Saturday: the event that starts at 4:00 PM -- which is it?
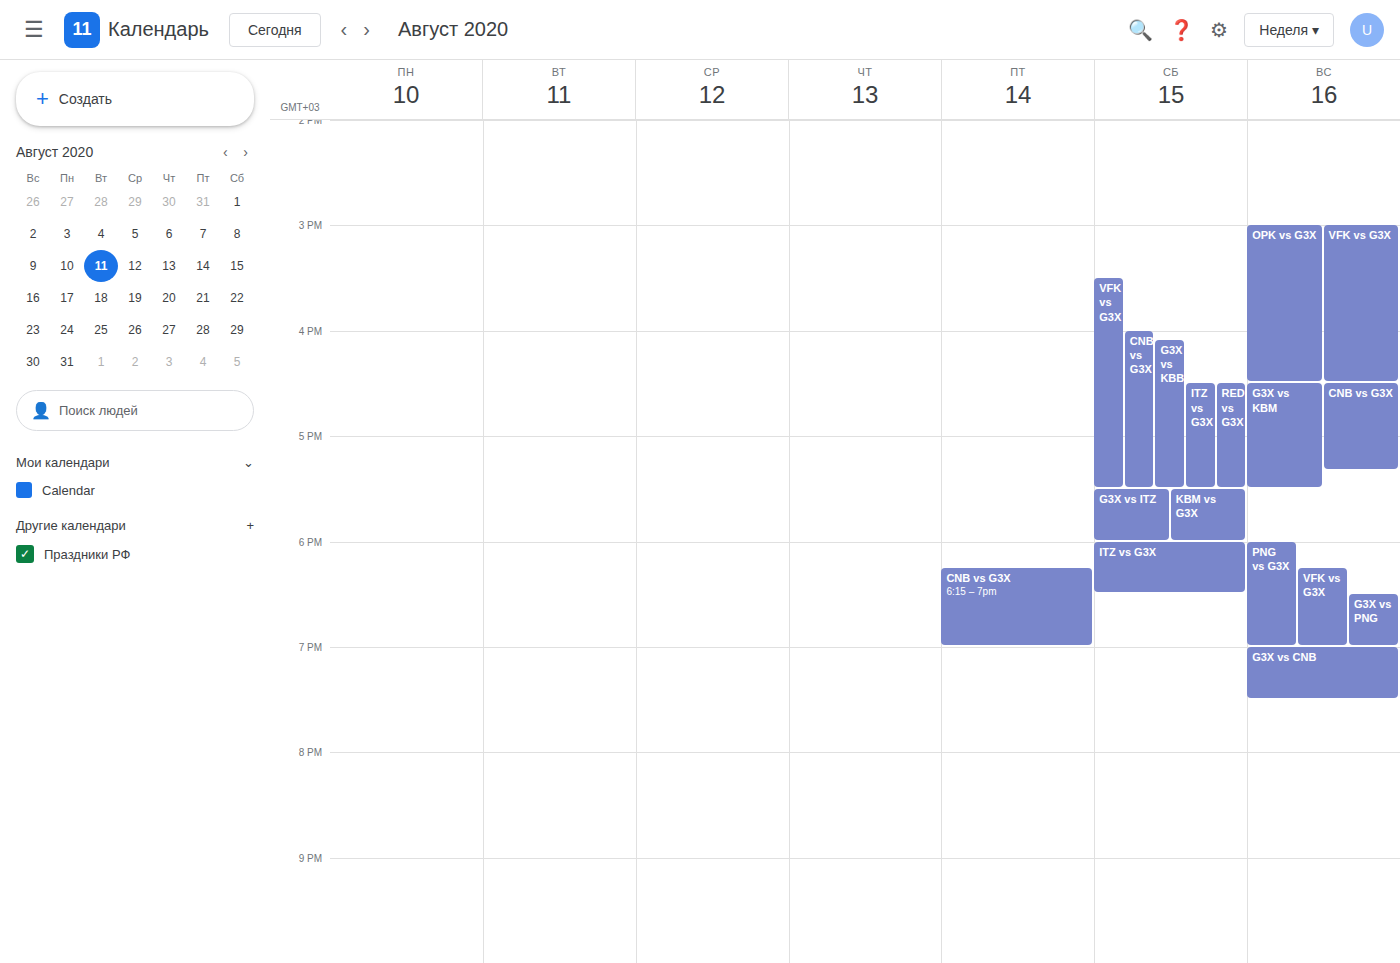
"CNB vs G3X"